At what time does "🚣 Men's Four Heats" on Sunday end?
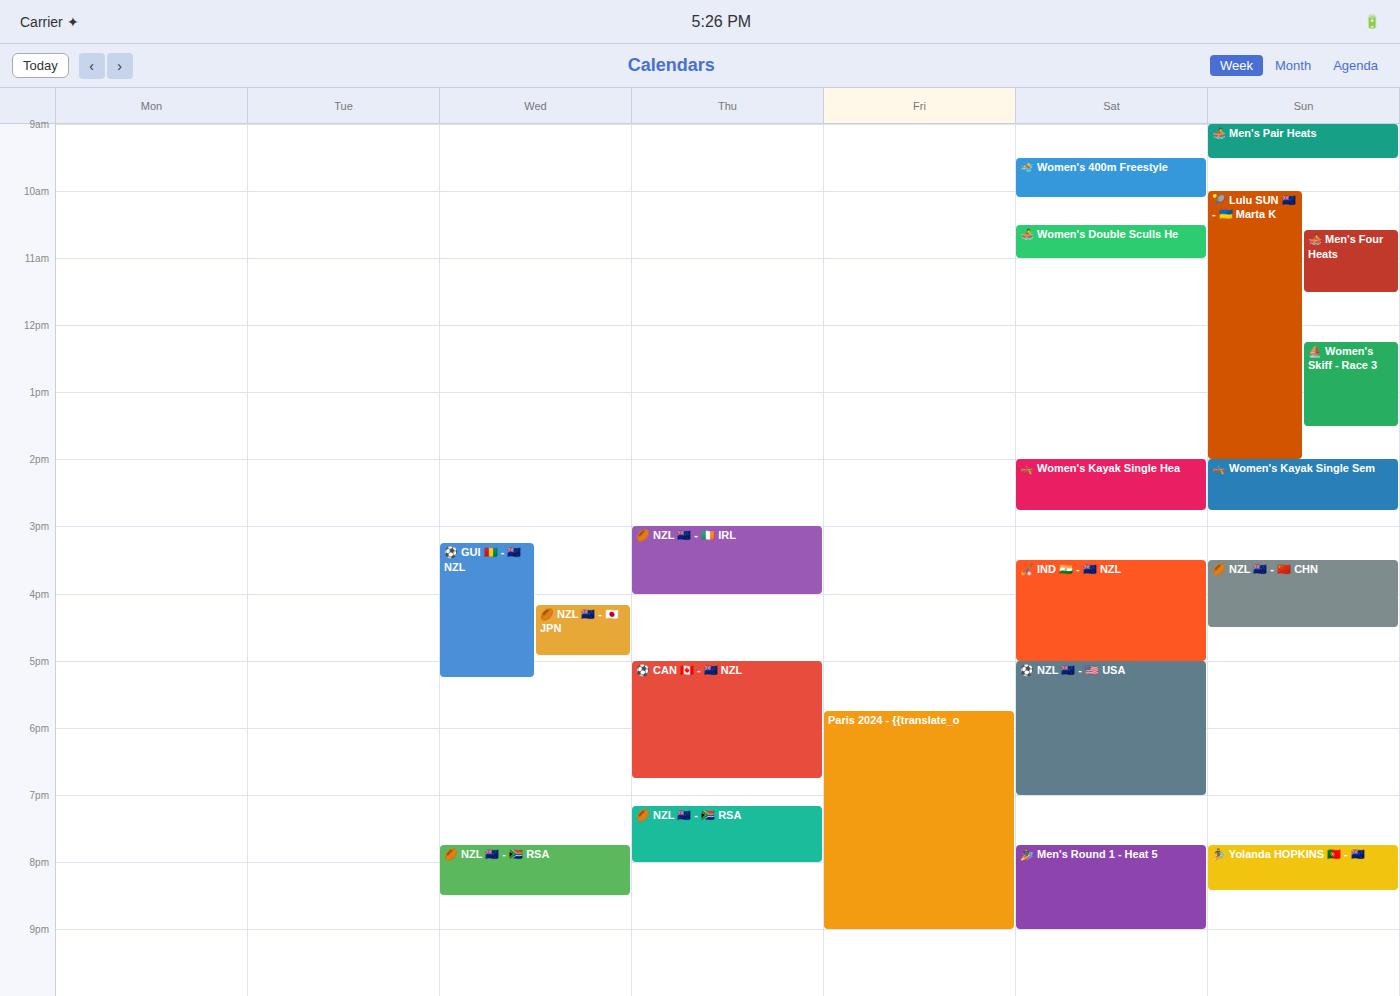
11:30 AM